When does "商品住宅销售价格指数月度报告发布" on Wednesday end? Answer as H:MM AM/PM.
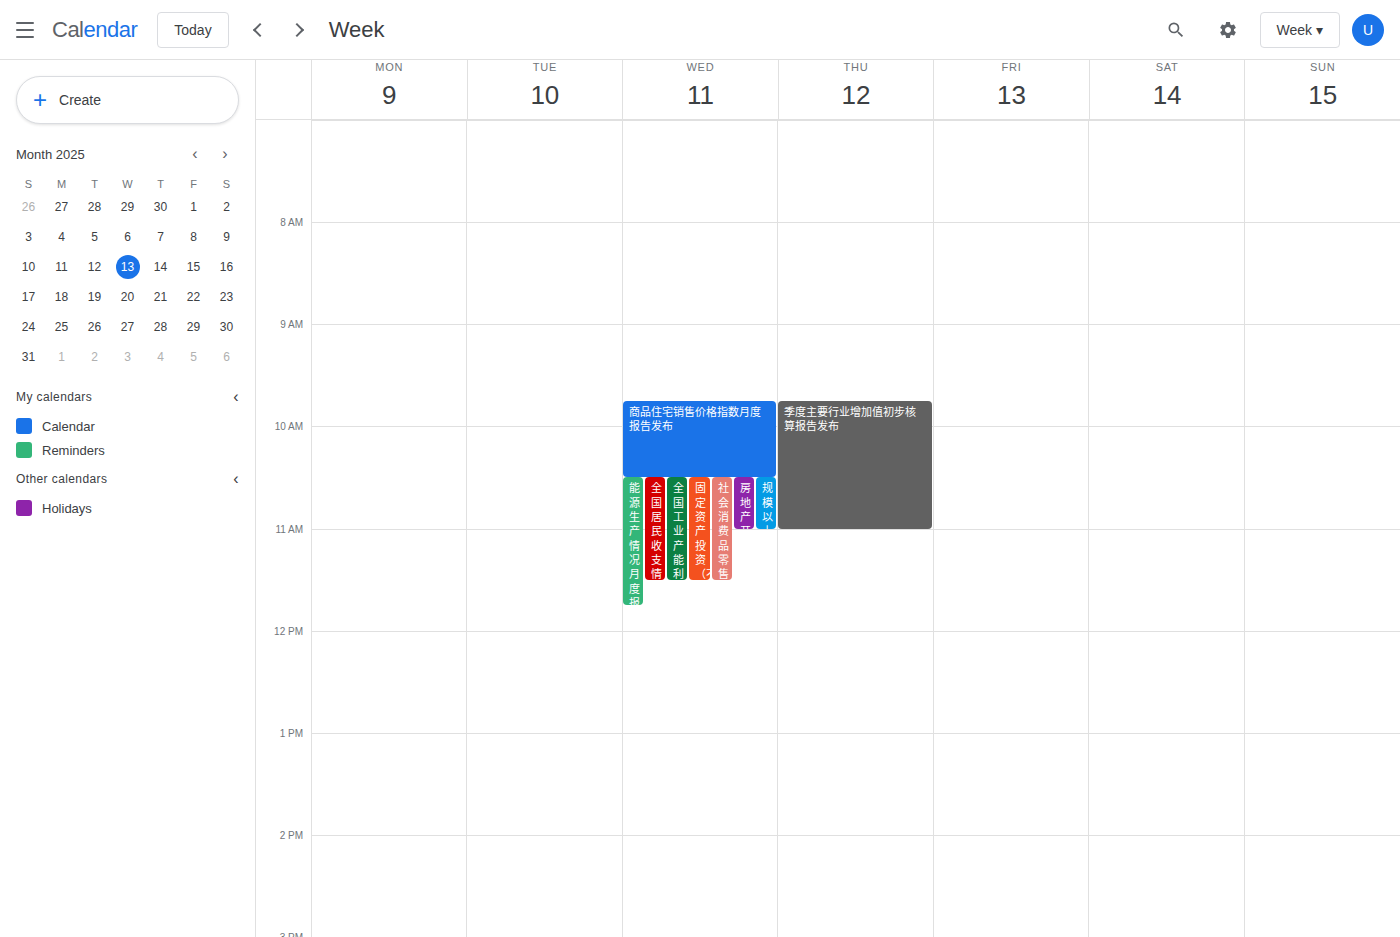
10:30 AM